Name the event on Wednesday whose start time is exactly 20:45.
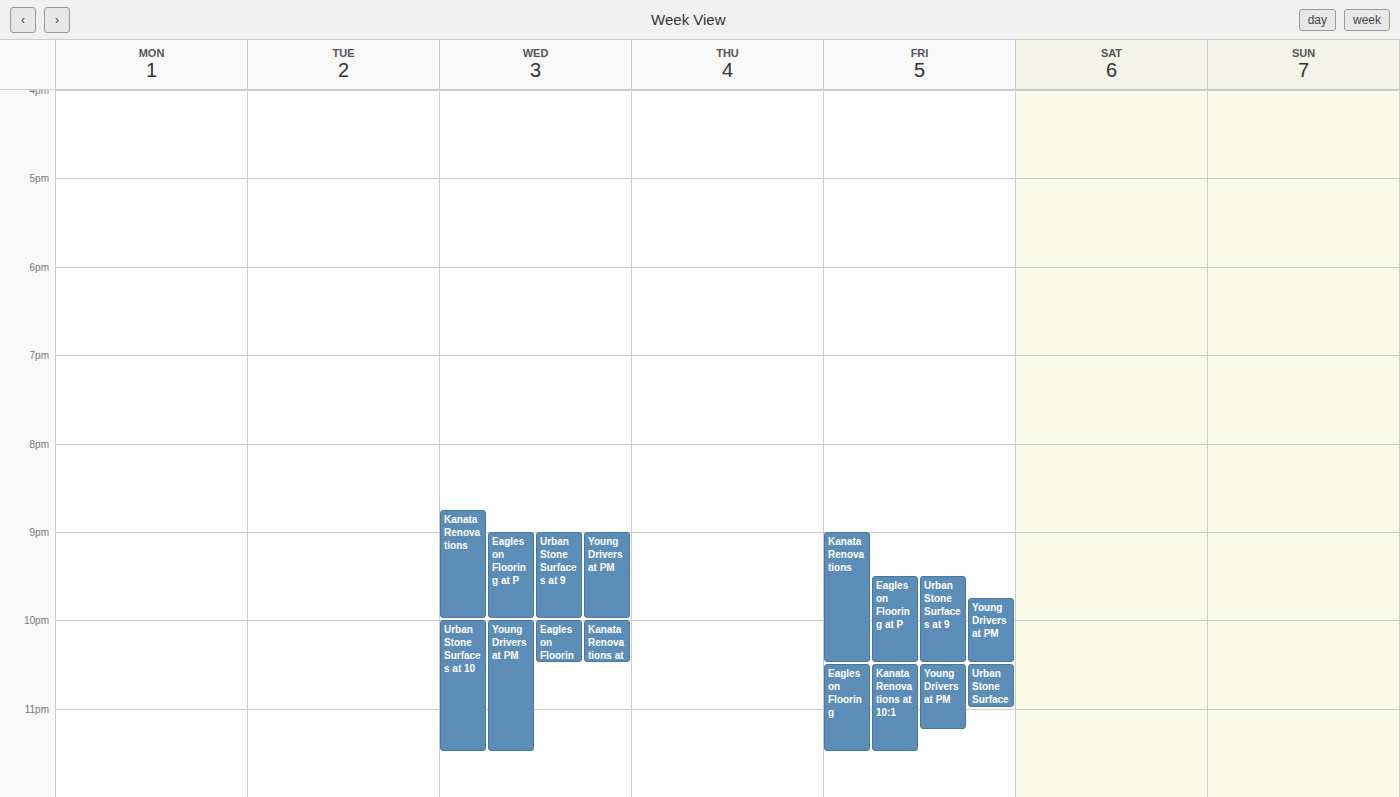
"Kanata Renovations"